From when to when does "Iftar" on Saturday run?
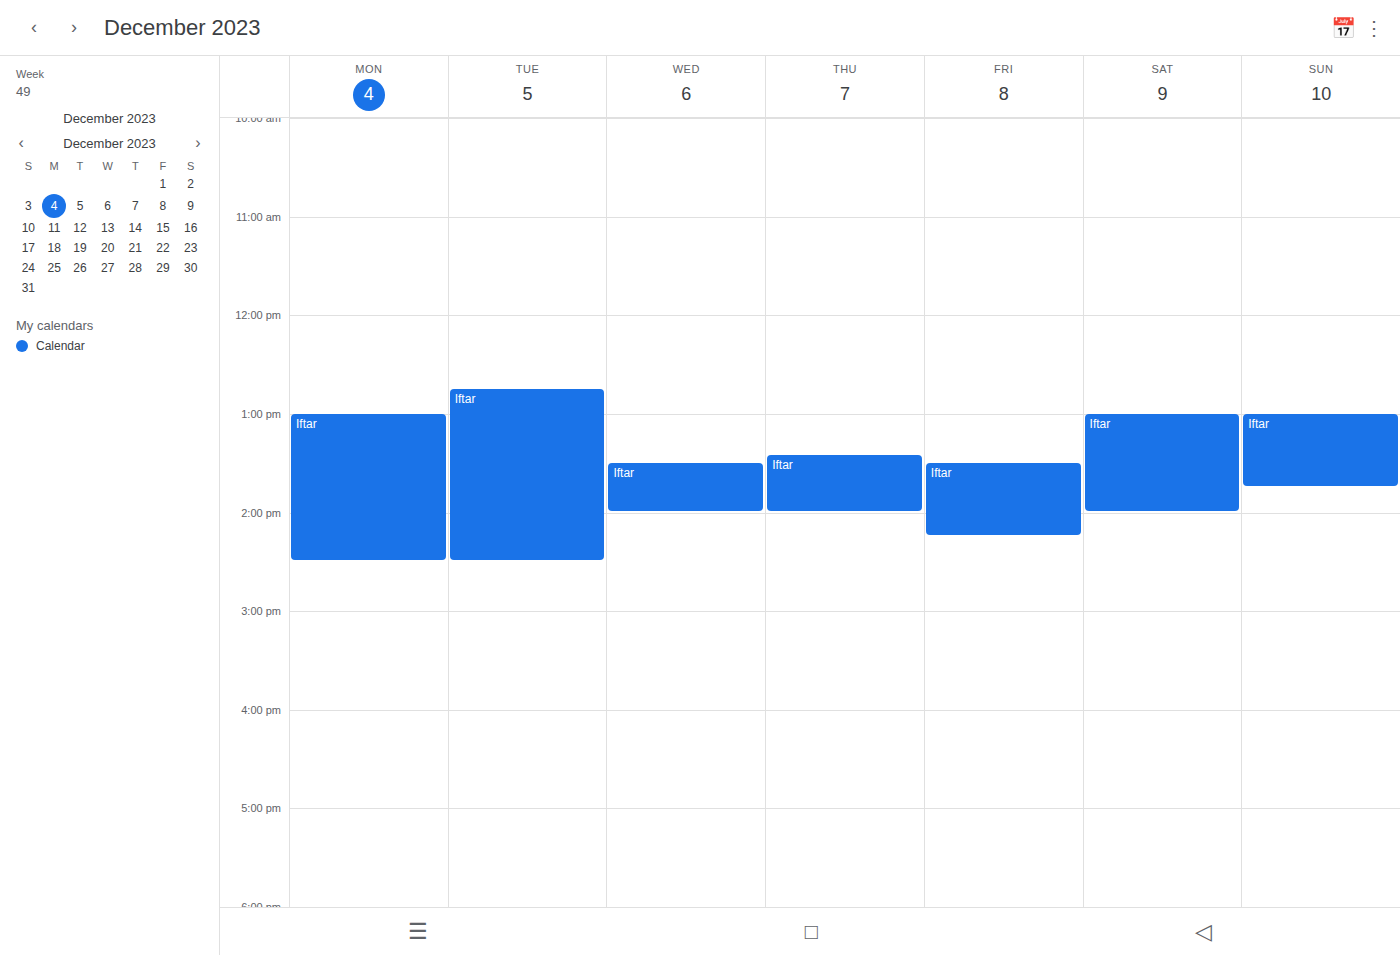
1:00 PM to 2:00 PM